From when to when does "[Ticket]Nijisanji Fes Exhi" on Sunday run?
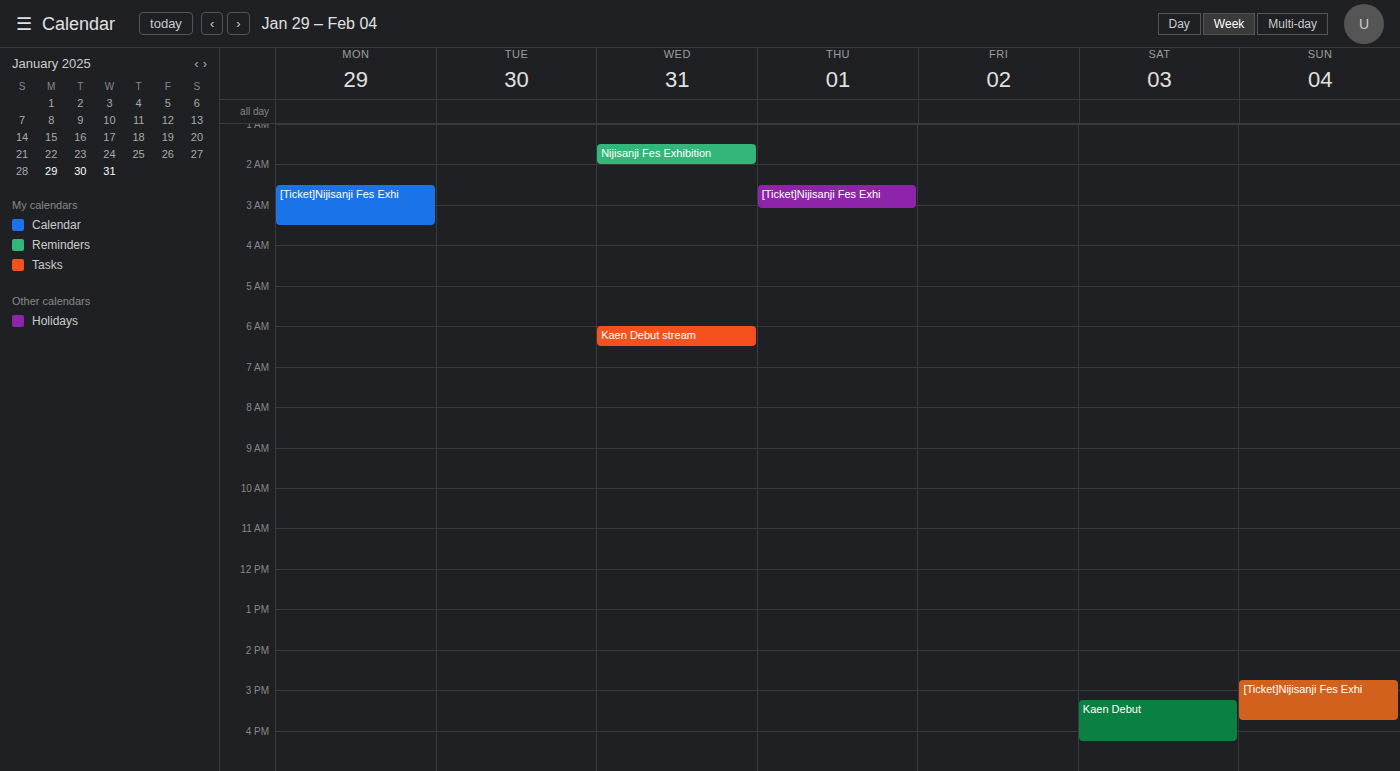
2:45 PM to 3:45 PM